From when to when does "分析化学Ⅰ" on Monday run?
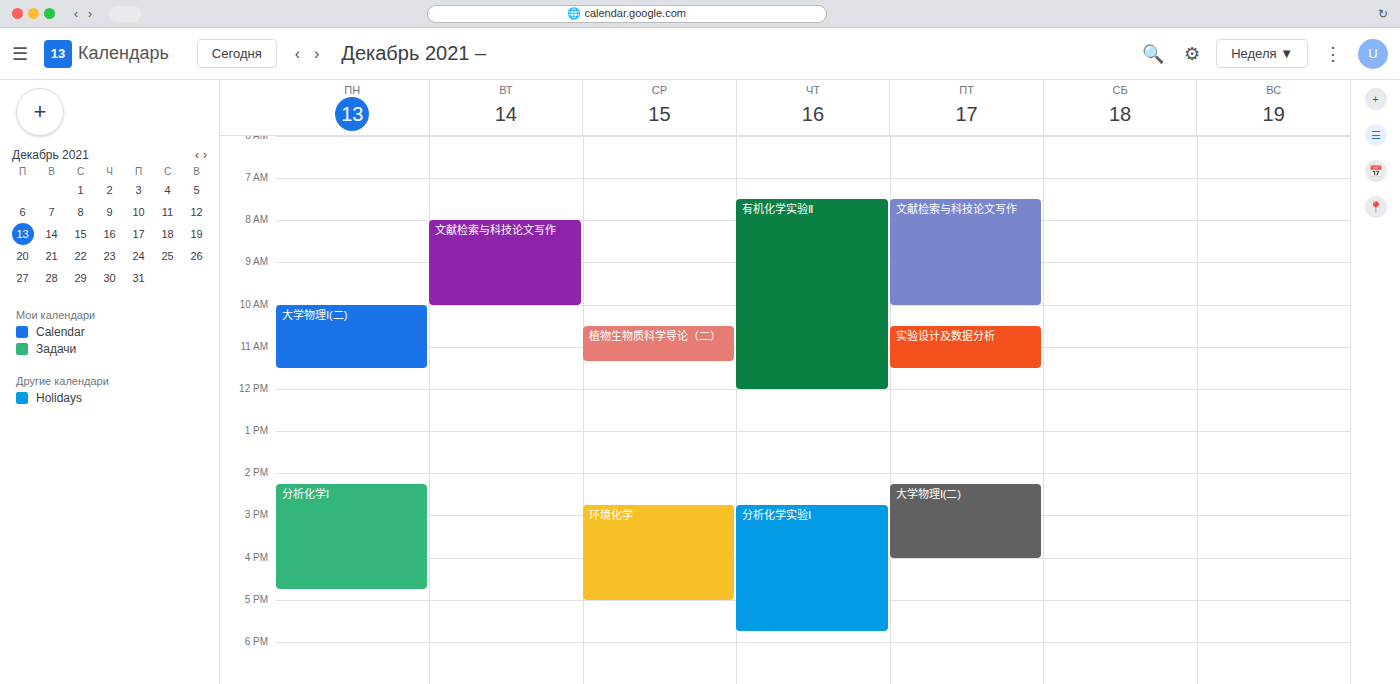
2:15 PM to 4:45 PM